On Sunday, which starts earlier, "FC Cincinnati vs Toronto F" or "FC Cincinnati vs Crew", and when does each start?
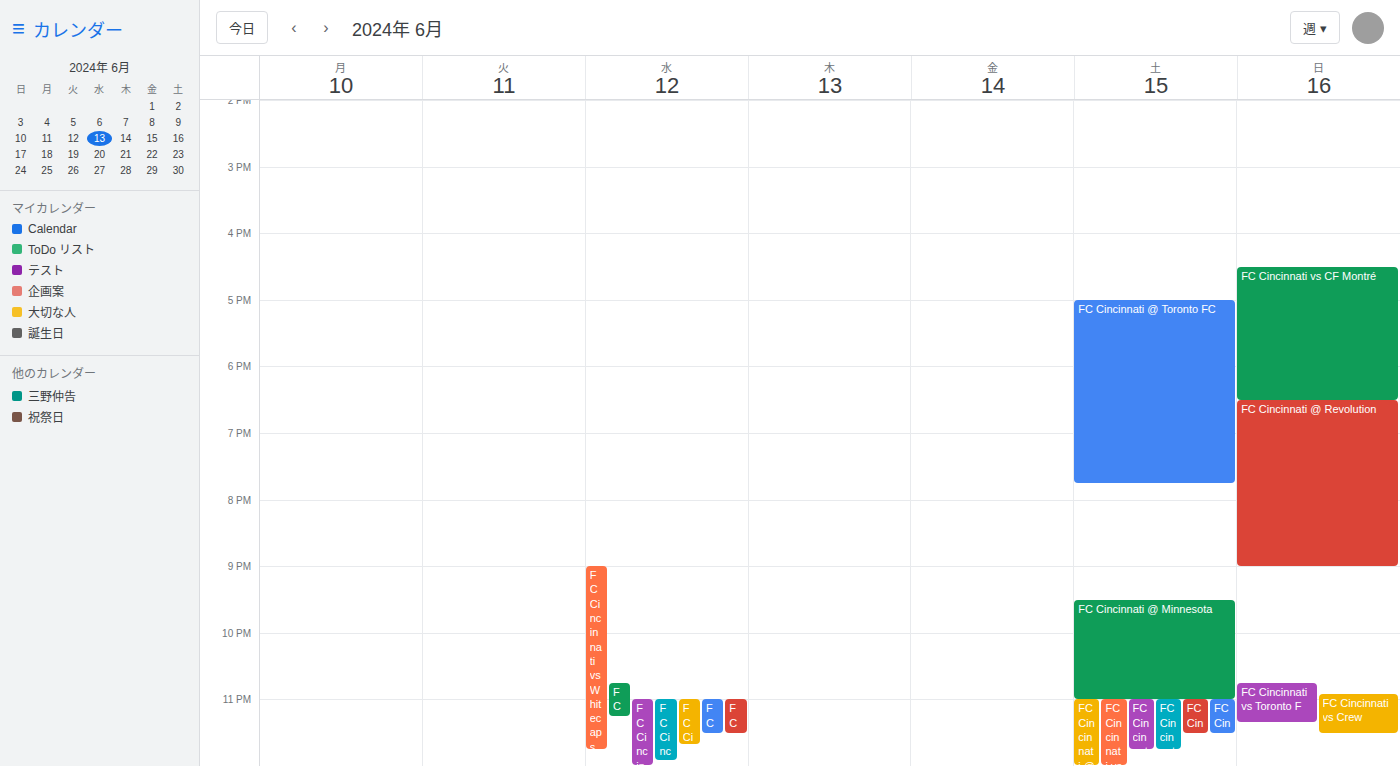
"FC Cincinnati vs Toronto F" 10:45 PM; "FC Cincinnati vs Crew" 10:55 PM.